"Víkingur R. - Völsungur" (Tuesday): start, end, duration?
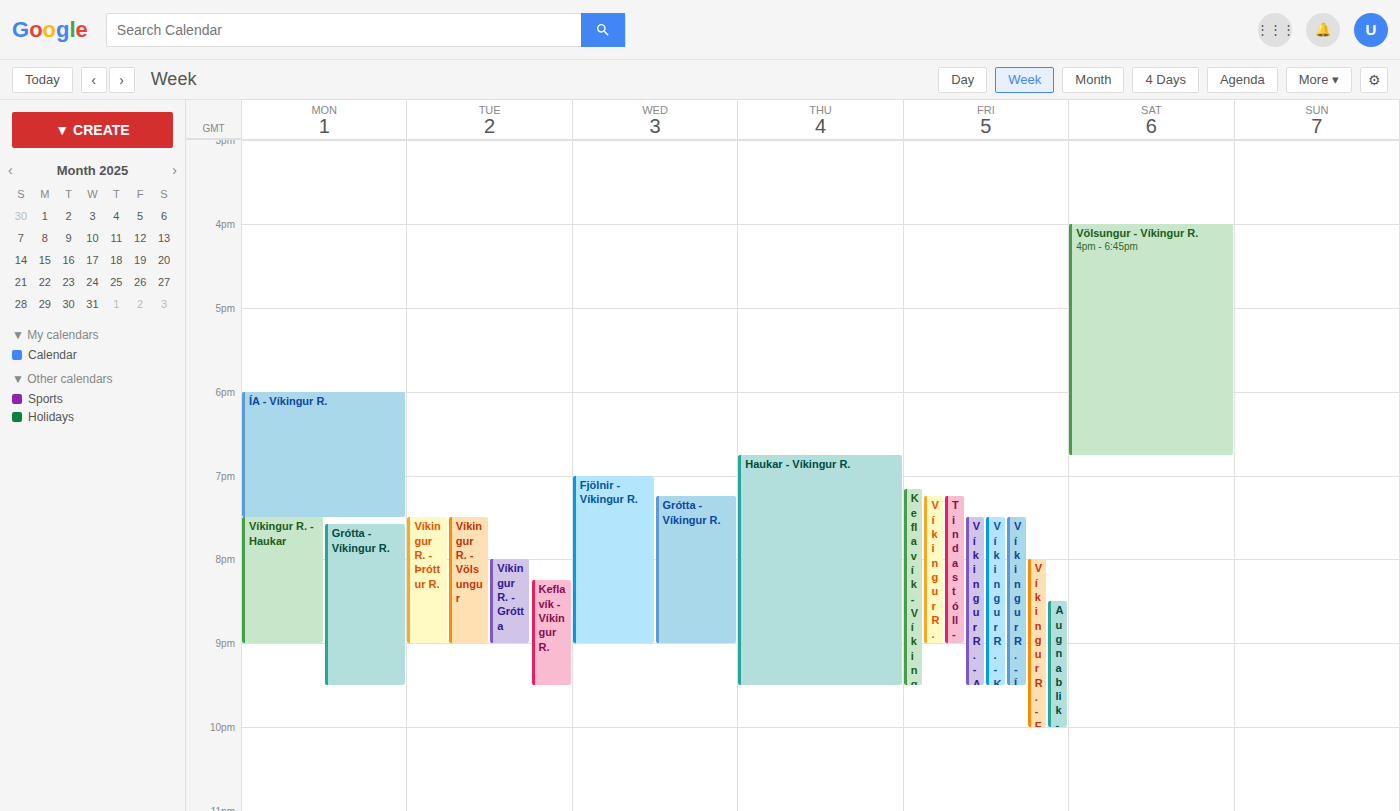
7:30 PM to 9:00 PM, 1 hour 30 minutes